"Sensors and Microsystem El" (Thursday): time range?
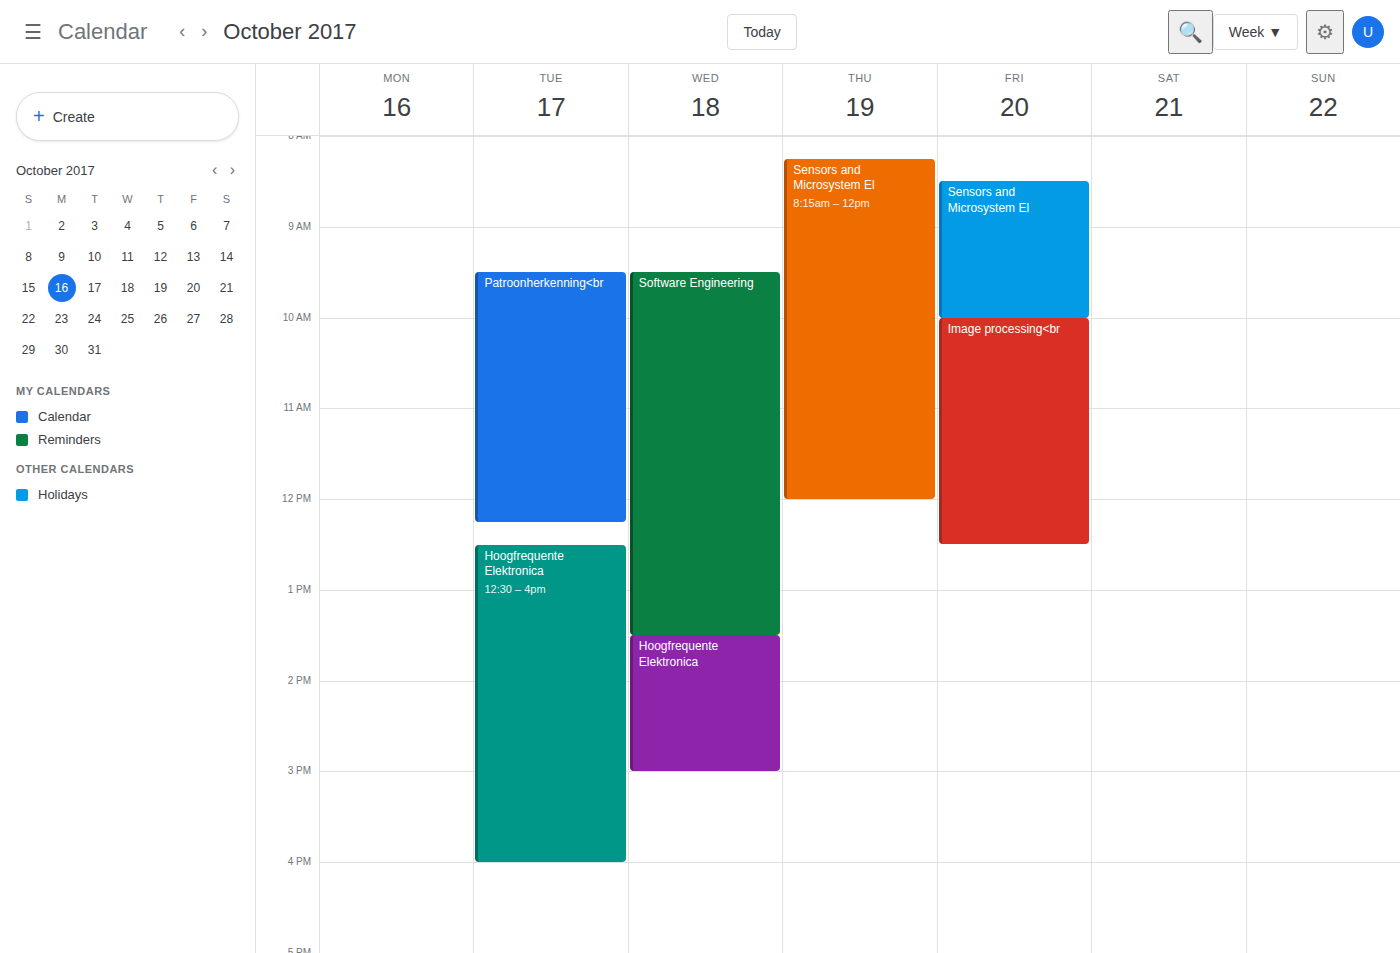
8:15 AM to 12:00 PM